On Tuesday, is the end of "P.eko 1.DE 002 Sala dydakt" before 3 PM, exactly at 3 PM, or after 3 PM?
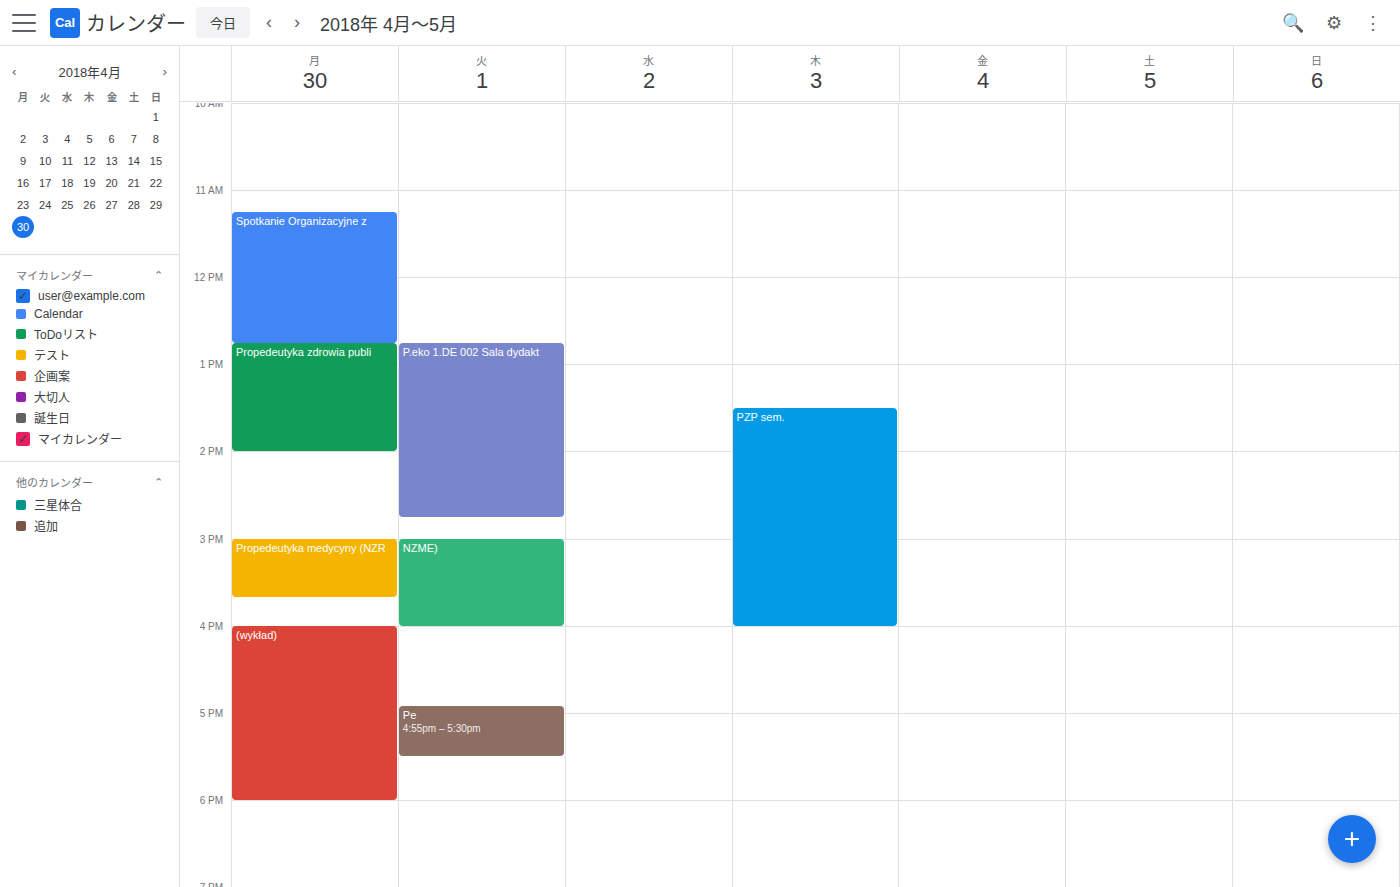
2:45 PM -- before 3 PM, 15 minutes above the 3 PM line.